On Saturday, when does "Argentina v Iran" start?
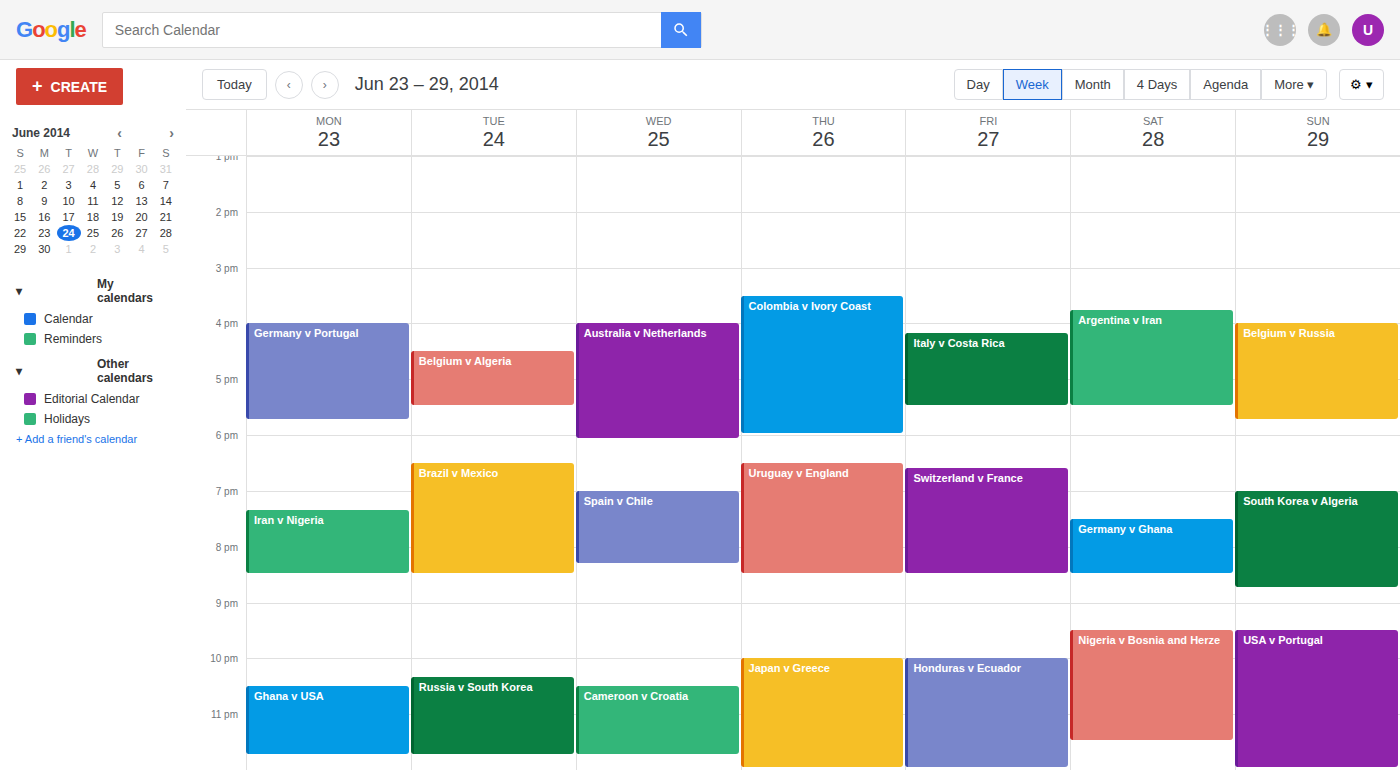
3:45 PM